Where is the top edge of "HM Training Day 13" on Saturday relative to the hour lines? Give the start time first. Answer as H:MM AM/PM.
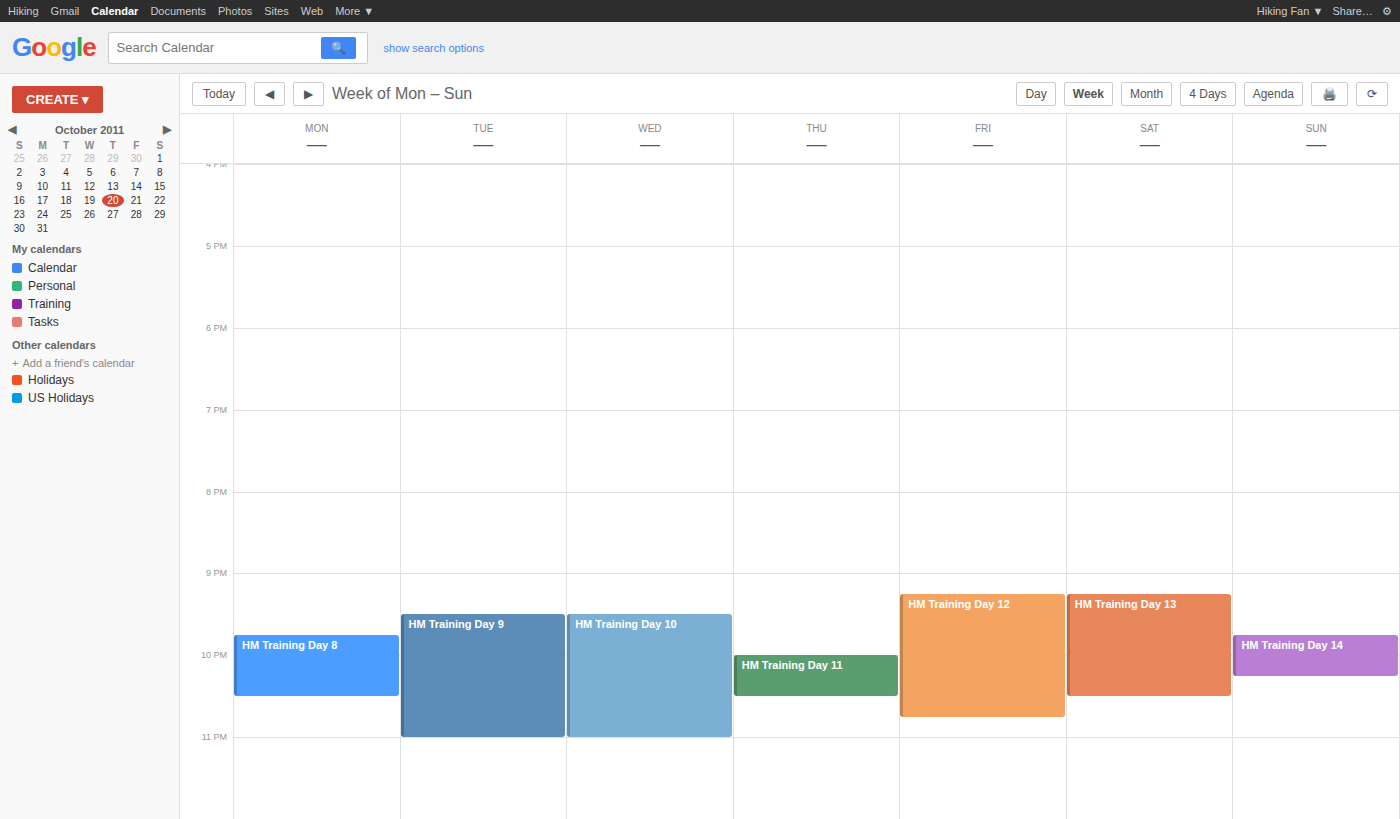
9:15 PM -- neither: a quarter of the way from the 9 PM line to the 10 PM line.